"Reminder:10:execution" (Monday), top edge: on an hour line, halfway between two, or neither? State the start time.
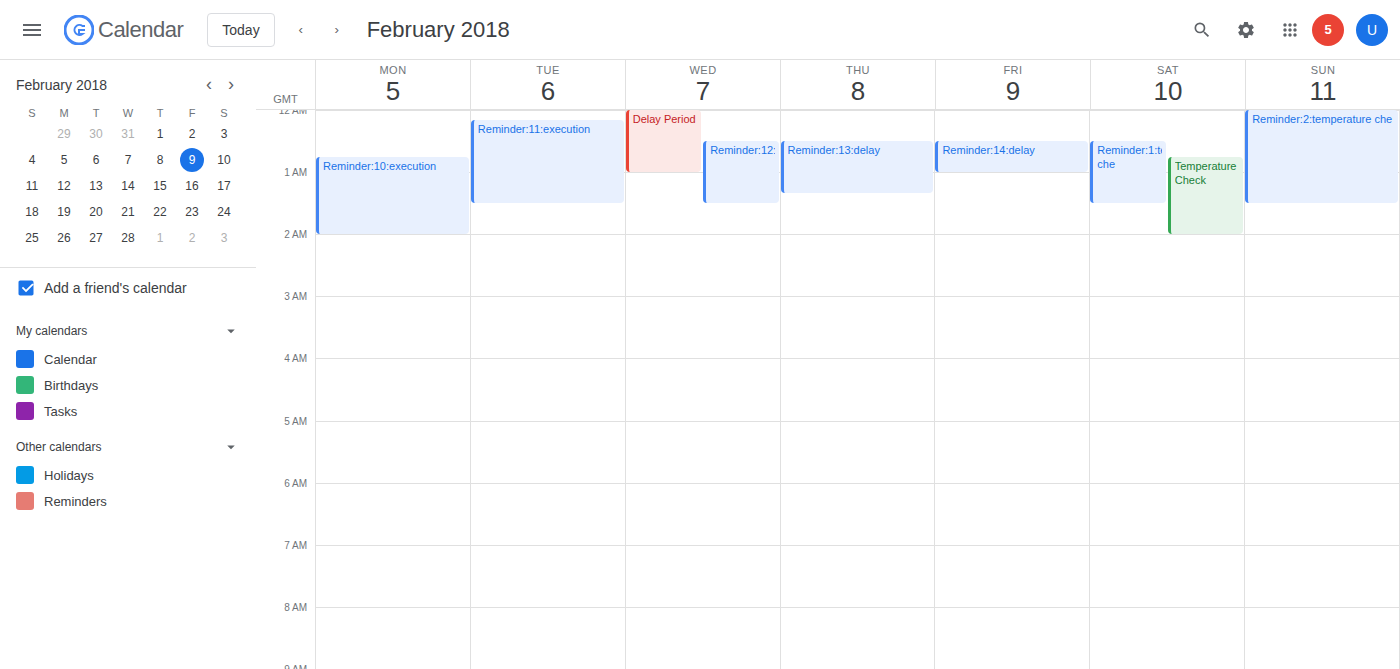
12:45 AM -- neither: three quarters of the way from the 12 AM line to the 1 AM line.